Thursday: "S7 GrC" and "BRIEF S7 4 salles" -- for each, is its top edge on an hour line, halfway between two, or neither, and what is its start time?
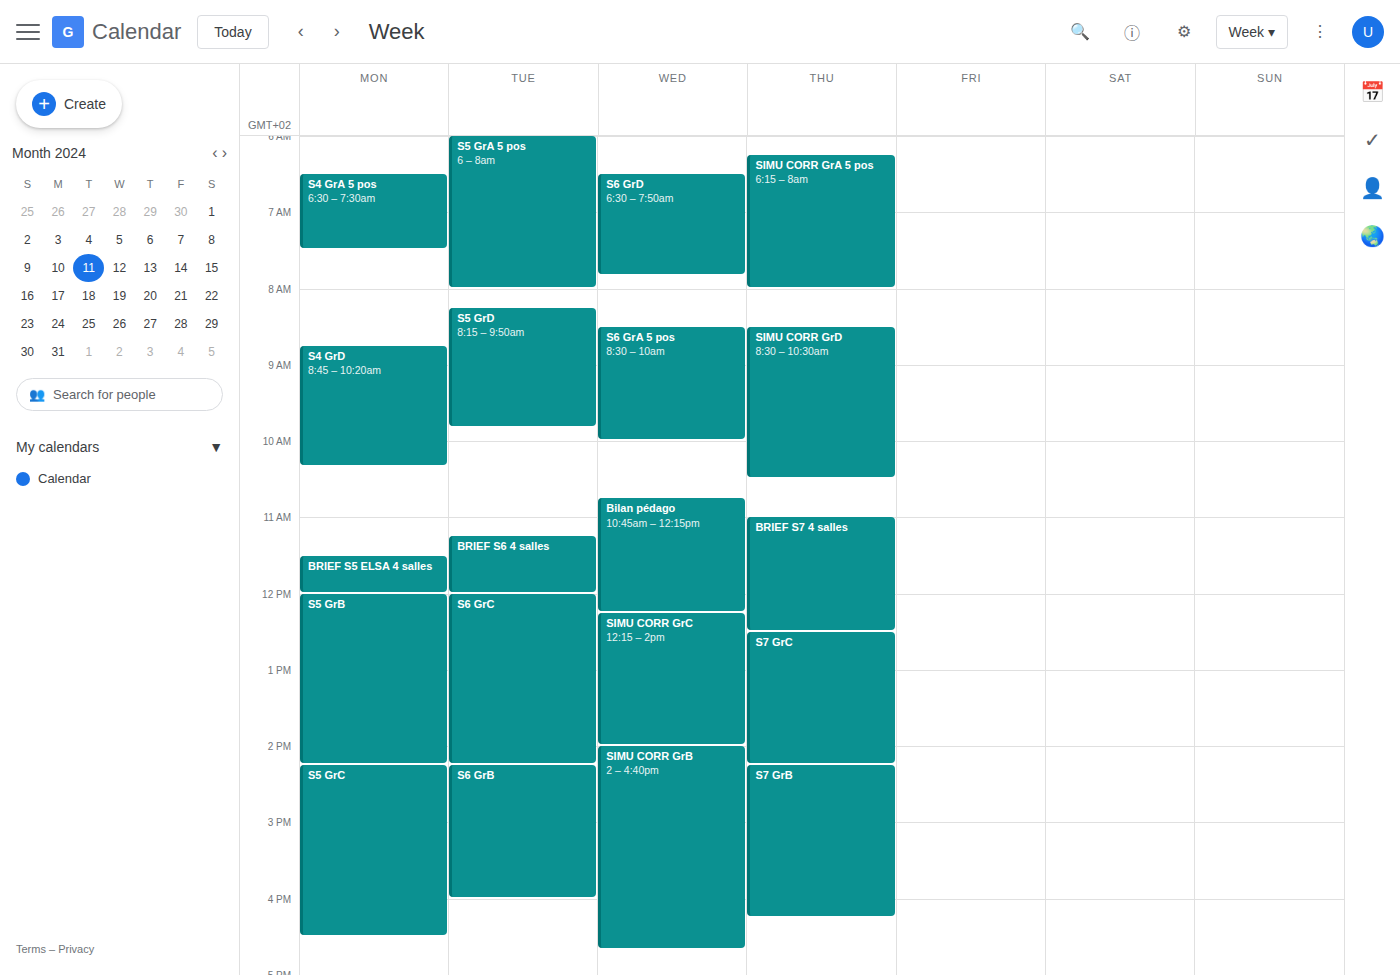
"S7 GrC": 12:30 PM, halfway between the 12 PM and 1 PM lines. "BRIEF S7 4 salles": 11:00 AM, exactly on the 11 AM line.